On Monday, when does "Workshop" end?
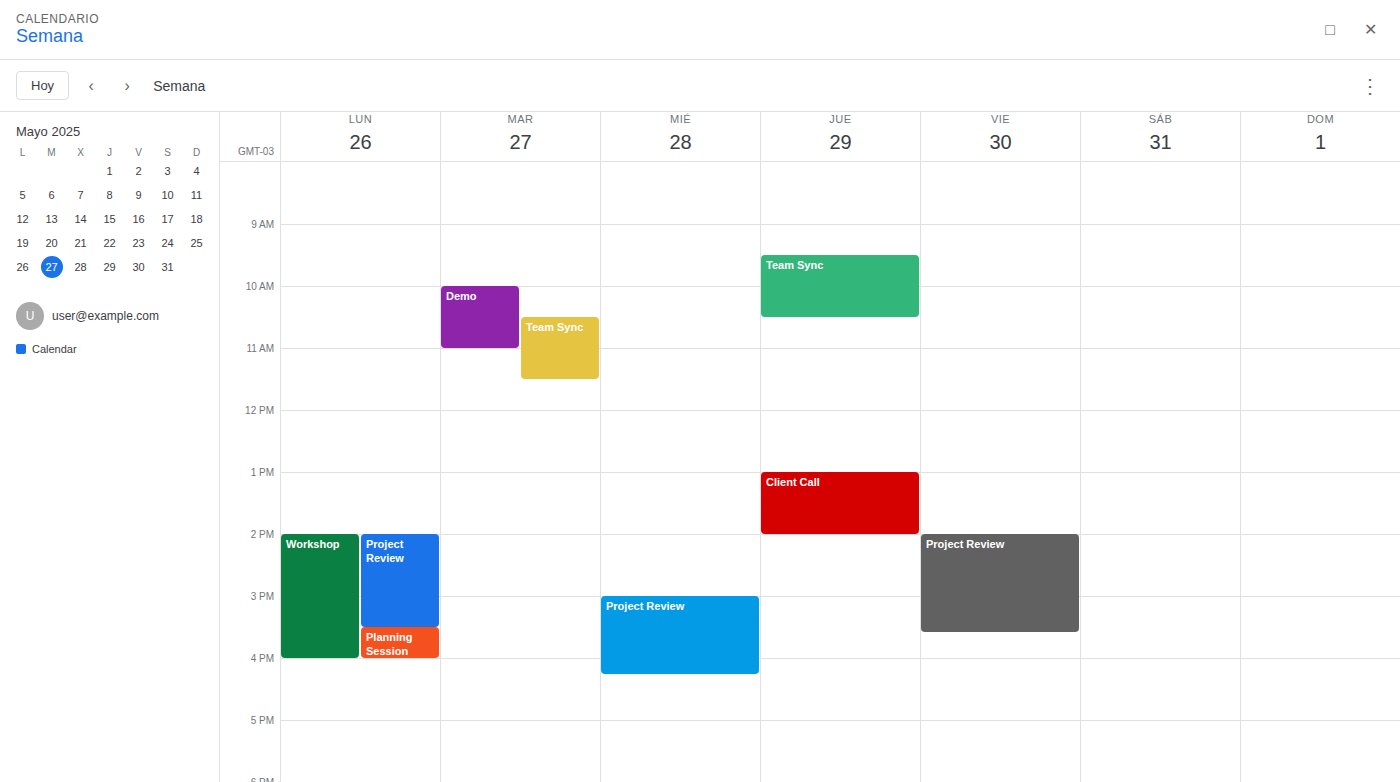
4:00 PM